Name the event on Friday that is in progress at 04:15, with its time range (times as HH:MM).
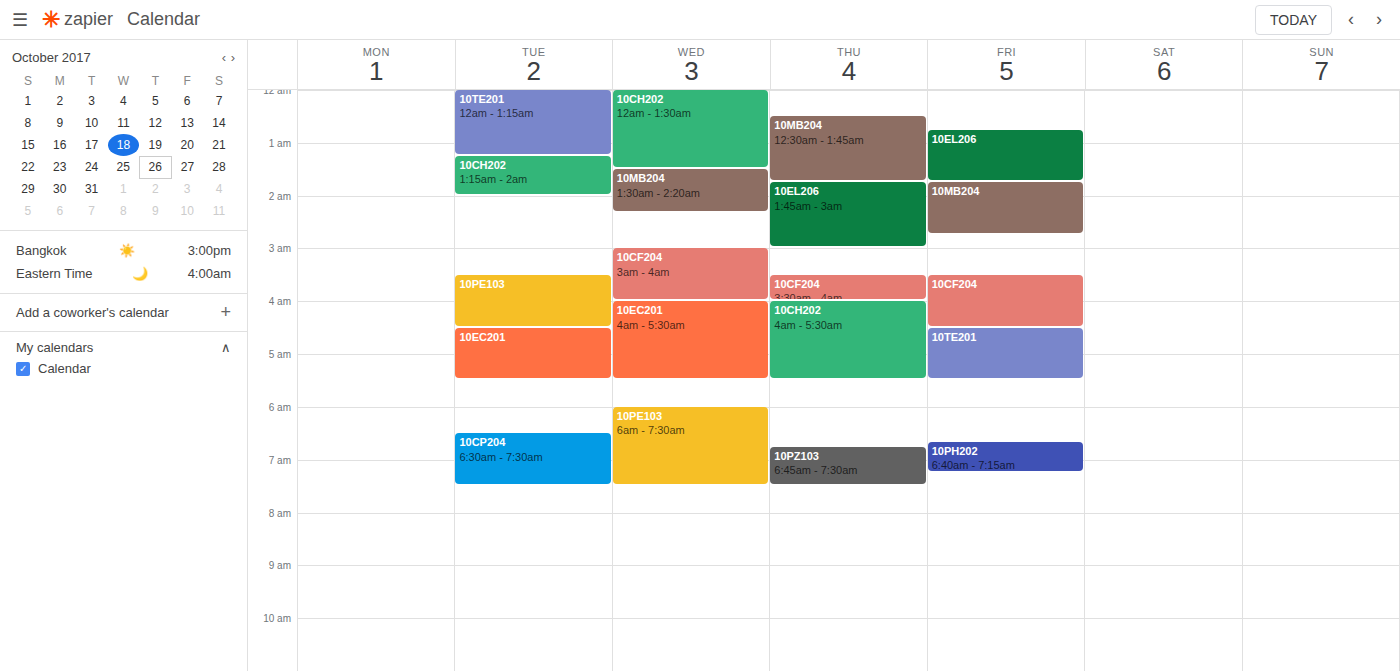
"10CF204", 03:30 to 04:30